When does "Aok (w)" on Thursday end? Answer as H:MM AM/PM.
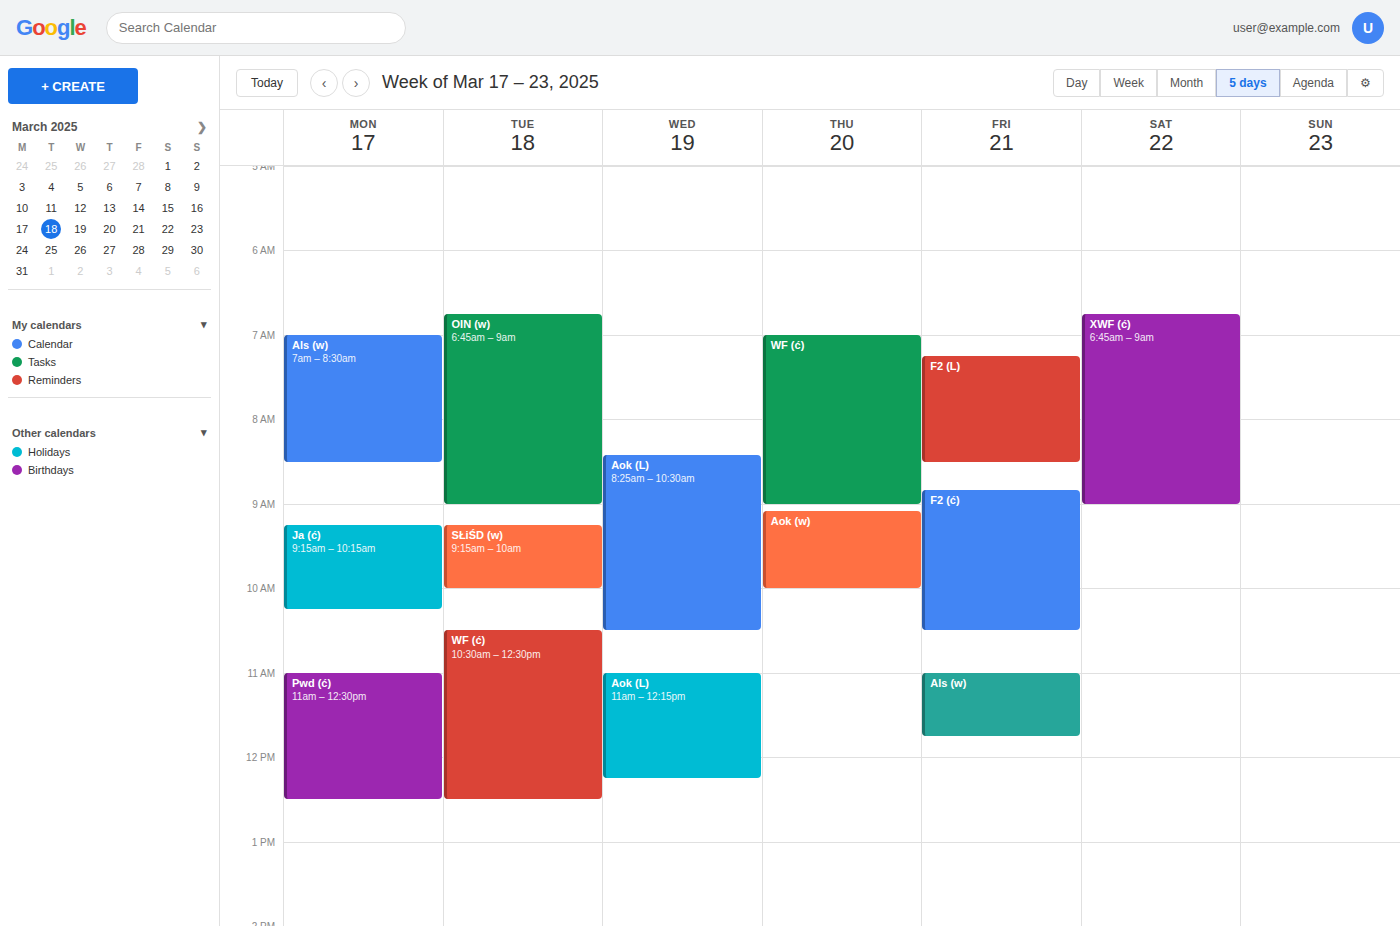
10:00 AM